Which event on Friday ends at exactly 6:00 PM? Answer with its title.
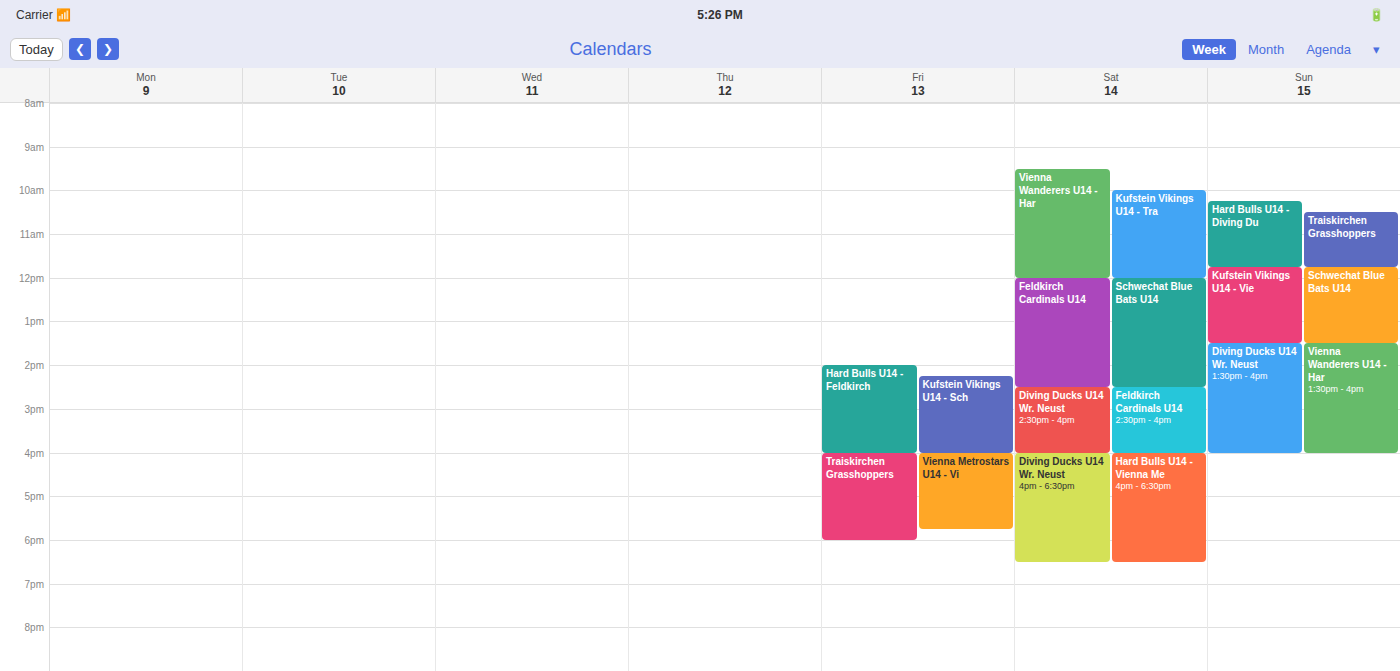
"Traiskirchen Grasshoppers"